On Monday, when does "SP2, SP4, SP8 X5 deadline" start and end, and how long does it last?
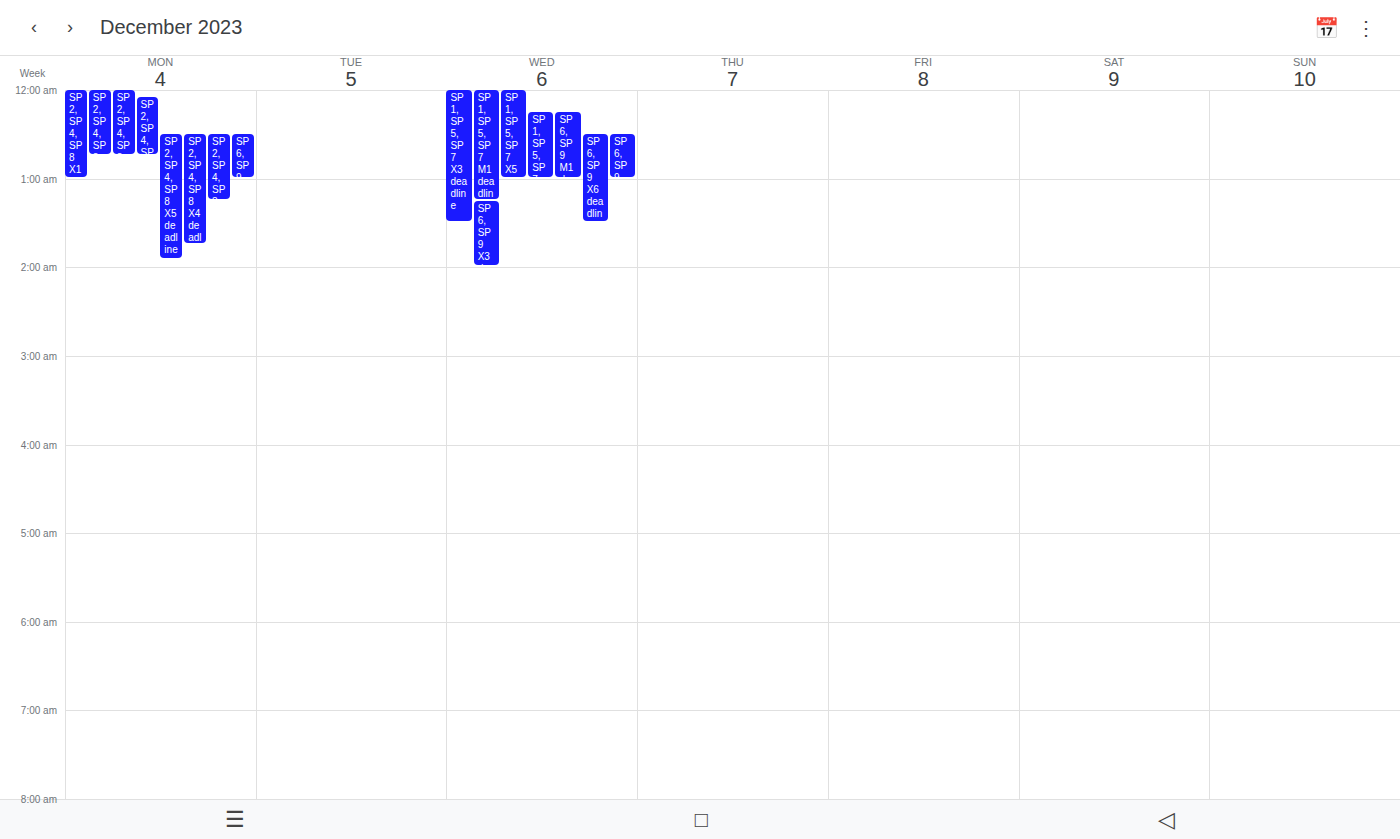
12:30 AM to 1:55 AM, 1 hour 25 minutes